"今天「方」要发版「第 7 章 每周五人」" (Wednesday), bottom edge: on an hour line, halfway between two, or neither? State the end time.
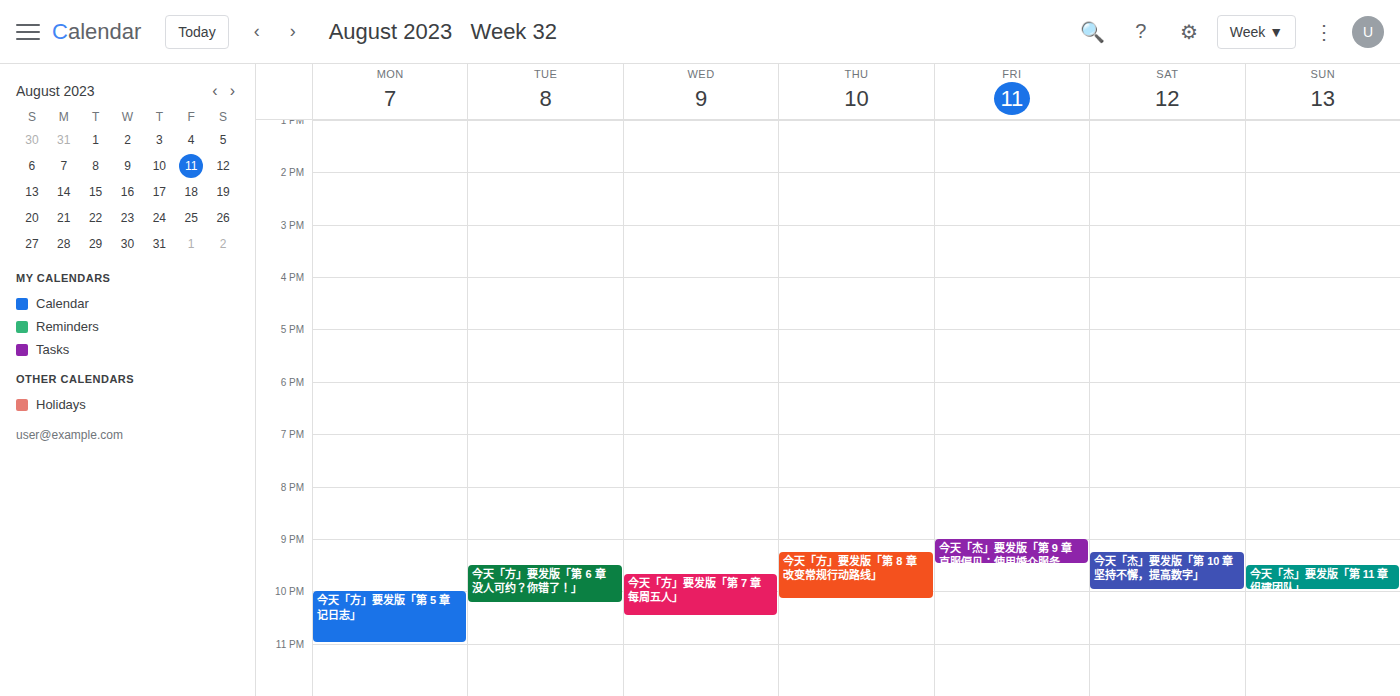
10:30 PM -- halfway between the 10 PM and 11 PM lines.